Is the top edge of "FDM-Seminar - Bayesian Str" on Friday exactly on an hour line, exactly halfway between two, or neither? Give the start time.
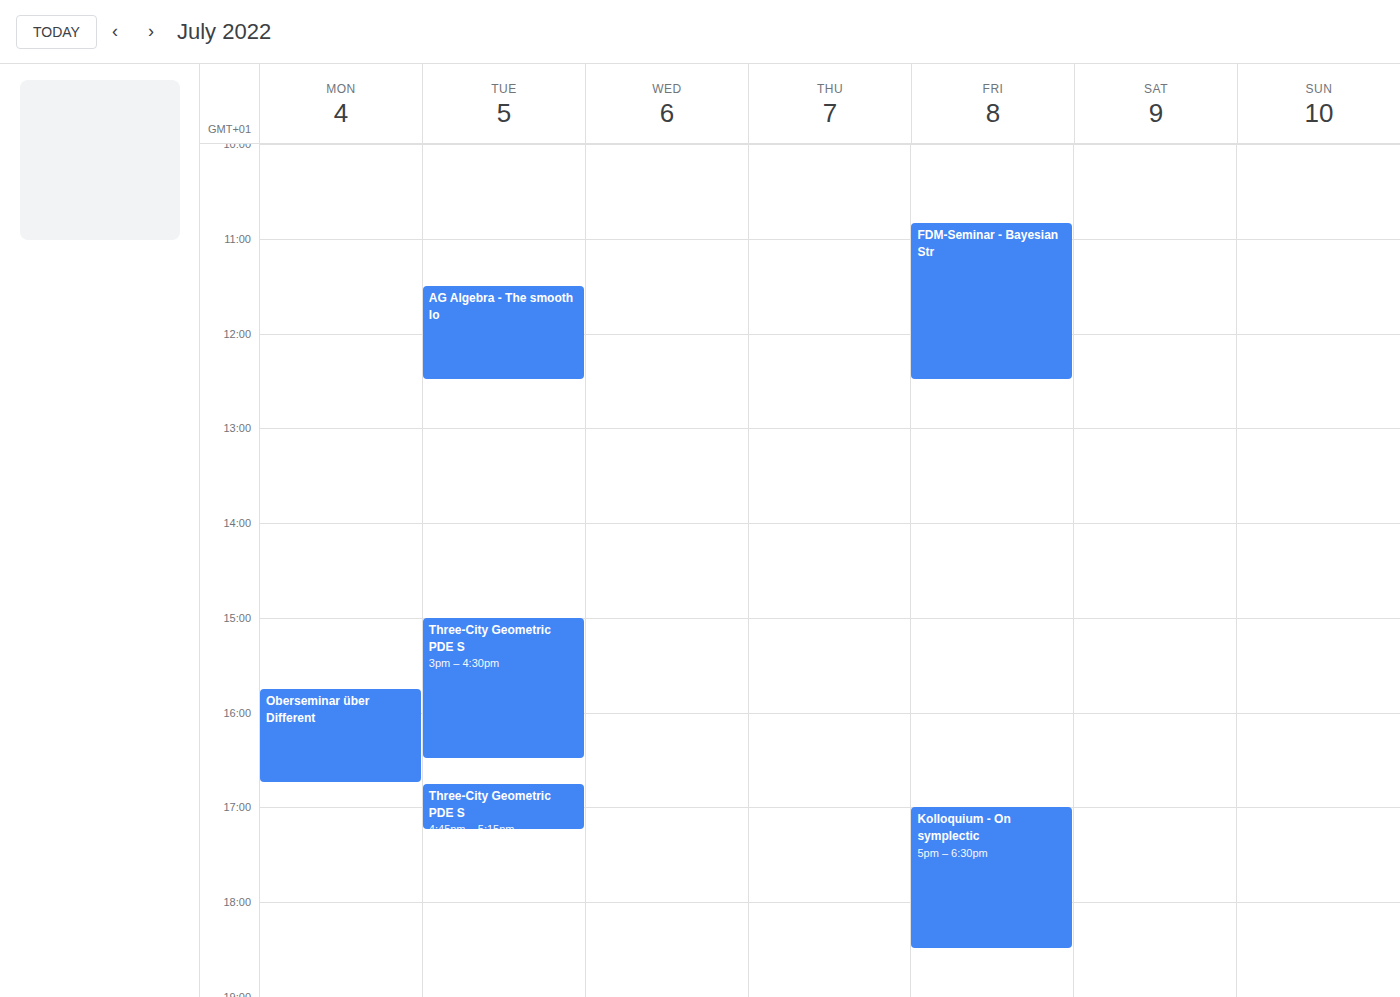
10:50 AM -- neither: 50 minutes below the 10 AM line and 10 minutes above the 11 AM line.